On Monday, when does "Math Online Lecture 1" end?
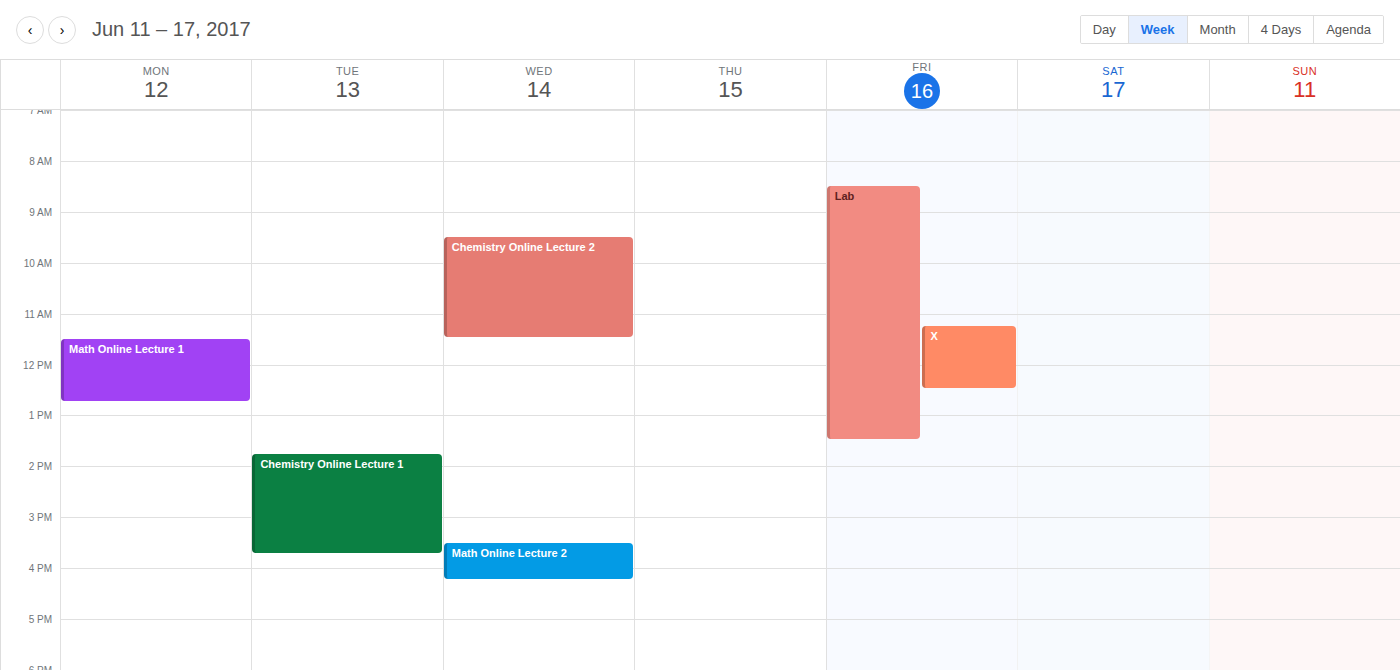
12:45 PM